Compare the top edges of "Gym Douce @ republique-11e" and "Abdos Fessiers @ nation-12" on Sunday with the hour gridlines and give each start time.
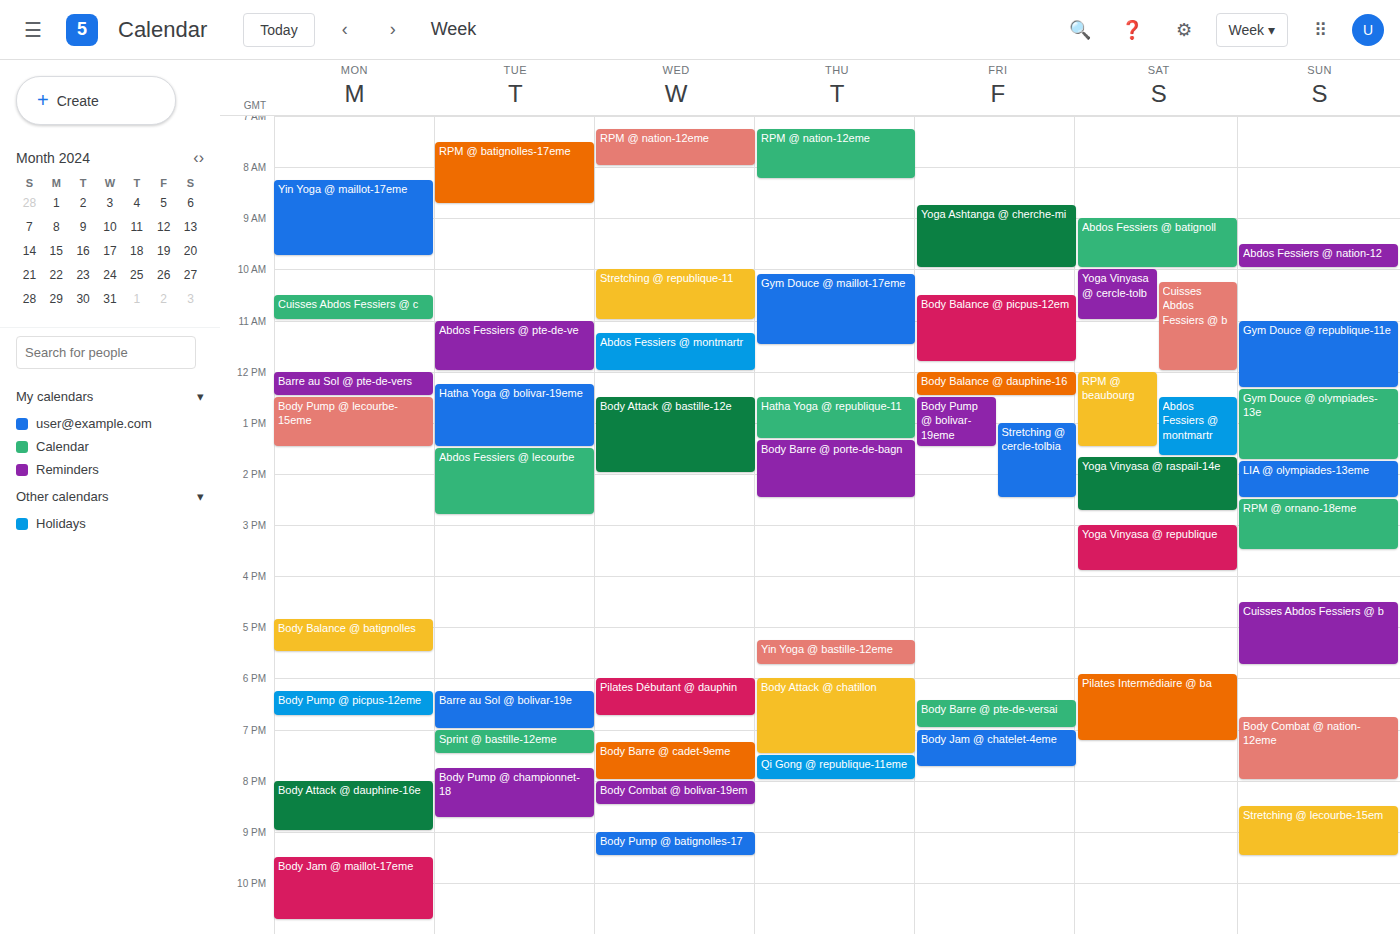
"Gym Douce @ republique-11e": 11:00 AM, exactly on the 11 AM line. "Abdos Fessiers @ nation-12": 9:30 AM, halfway between the 9 AM and 10 AM lines.